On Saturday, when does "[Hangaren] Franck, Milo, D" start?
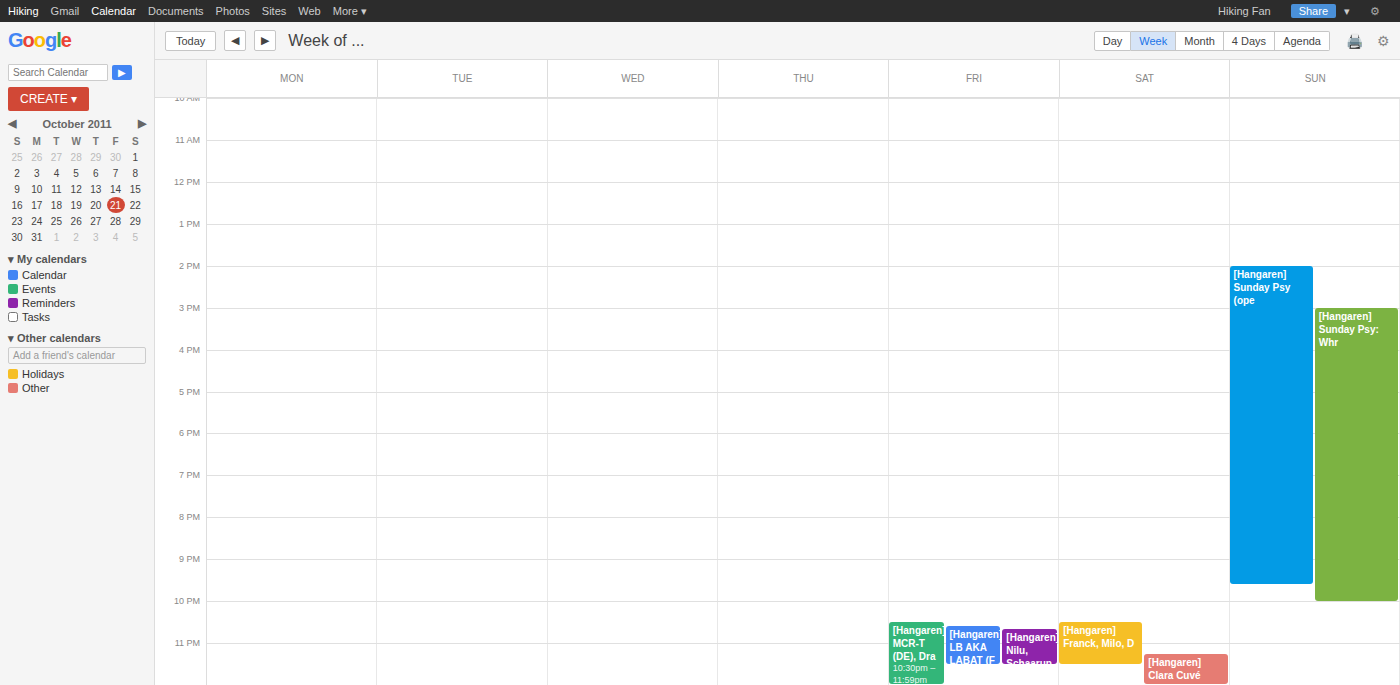
10:30 PM